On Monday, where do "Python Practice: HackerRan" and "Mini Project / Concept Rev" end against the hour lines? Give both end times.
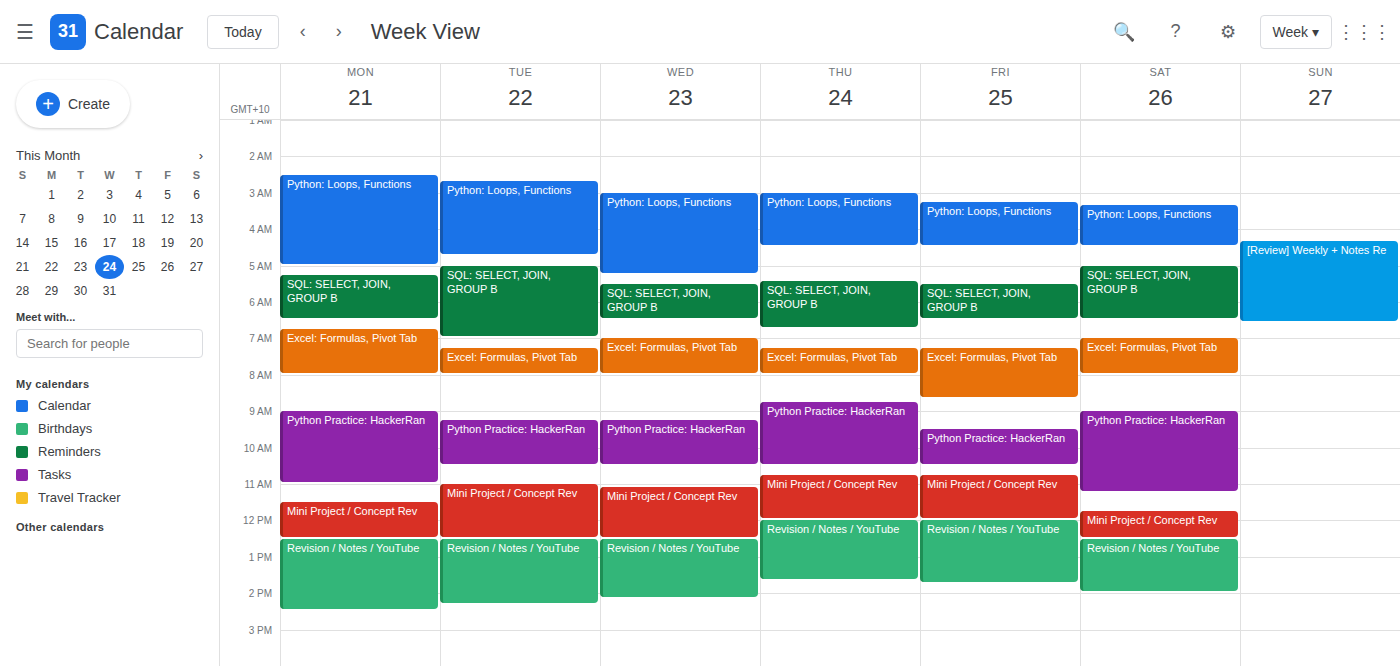
"Python Practice: HackerRan": 11:00 AM, exactly on the 11 AM line. "Mini Project / Concept Rev": 12:30 PM, halfway between the 12 PM and 1 PM lines.